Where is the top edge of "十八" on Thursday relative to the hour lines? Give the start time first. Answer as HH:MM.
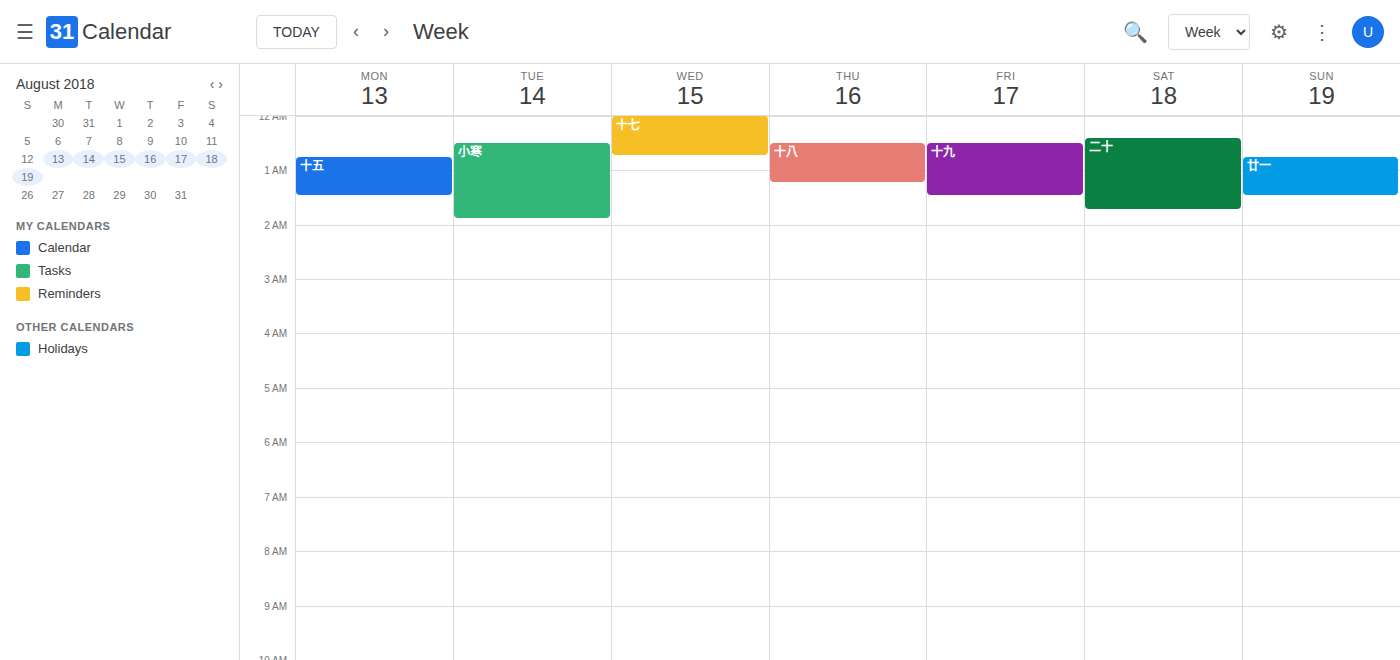
00:30 -- halfway between the 00:00 and 01:00 lines.